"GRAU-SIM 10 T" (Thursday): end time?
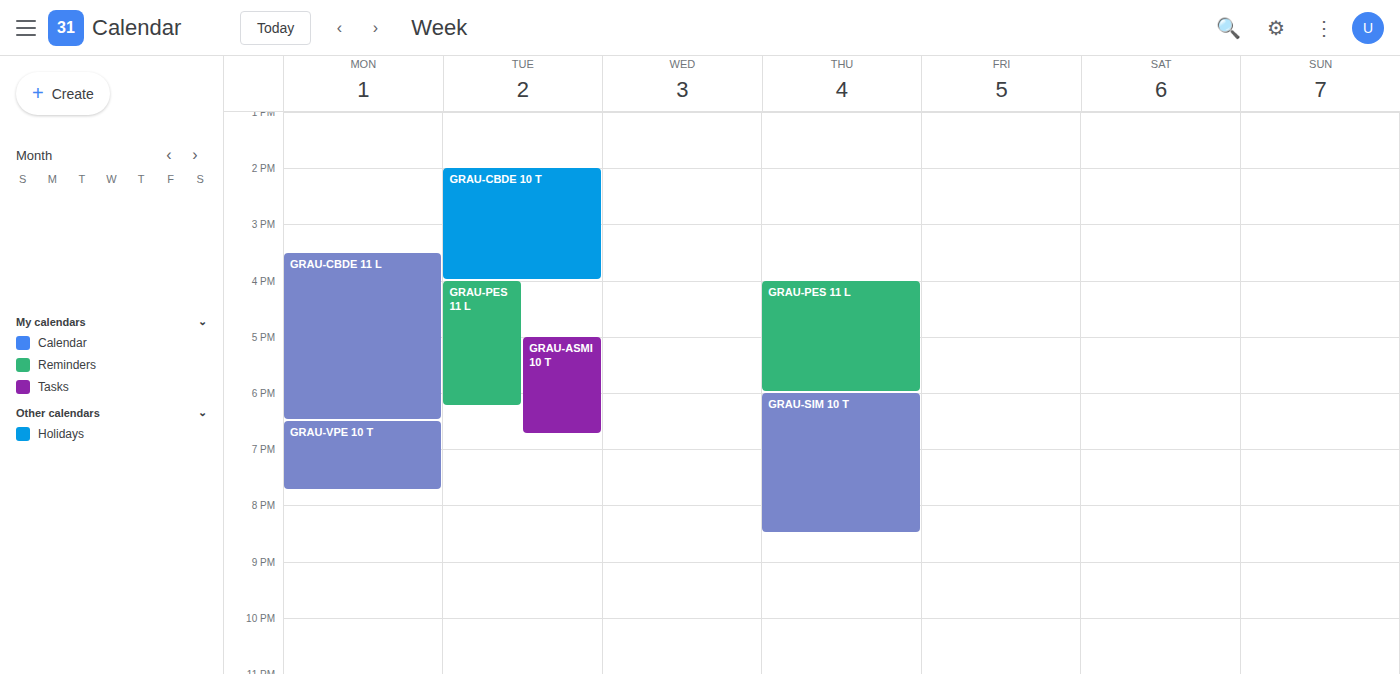
8:30 PM